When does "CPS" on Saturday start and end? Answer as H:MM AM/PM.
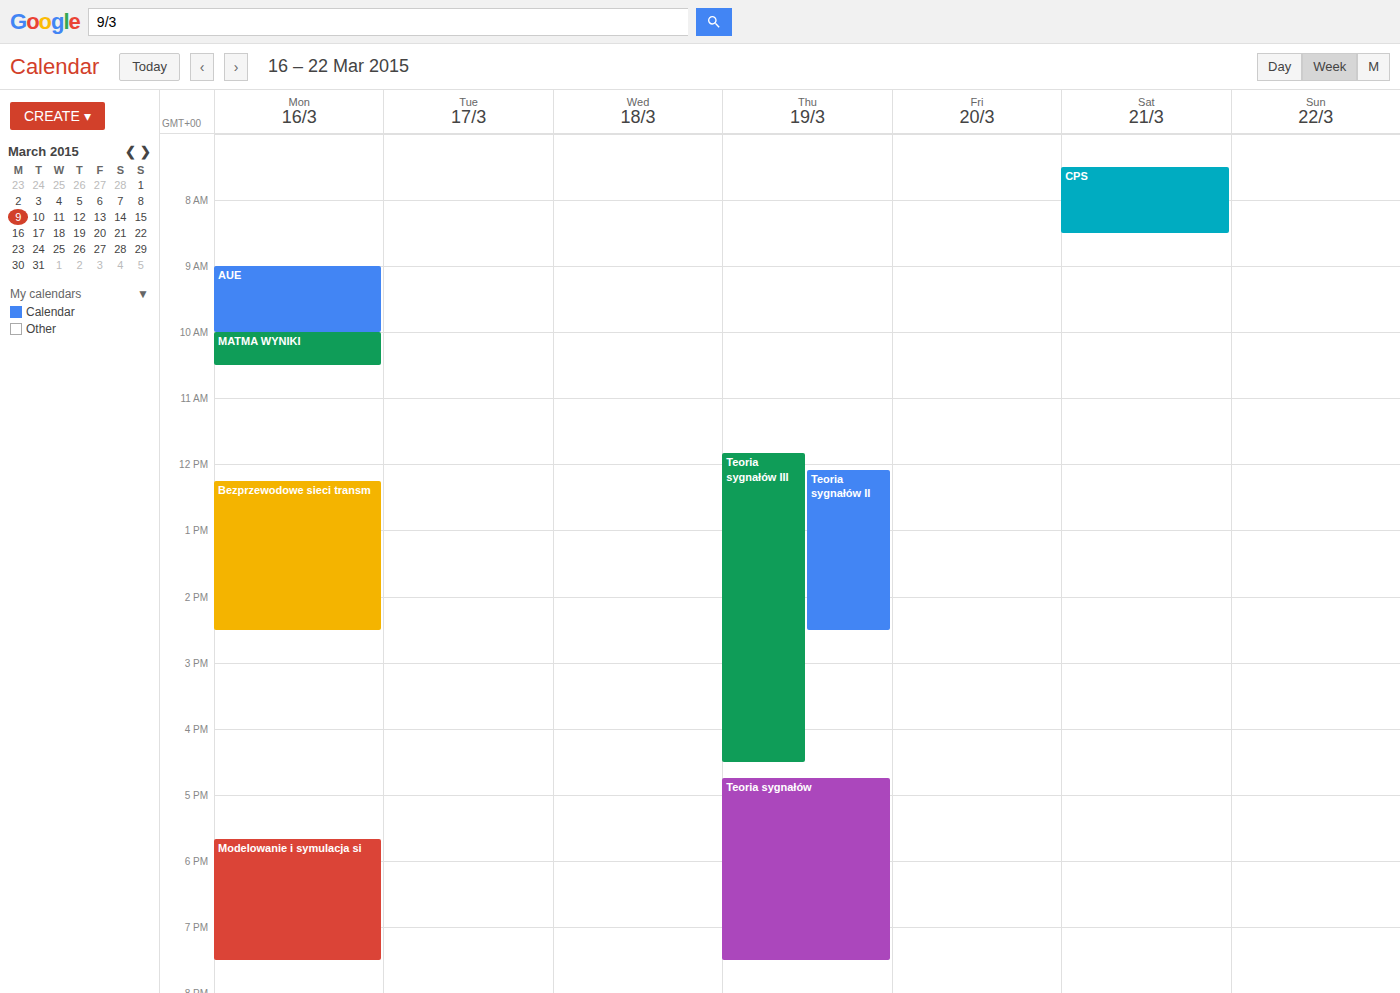
7:30 AM to 8:30 AM